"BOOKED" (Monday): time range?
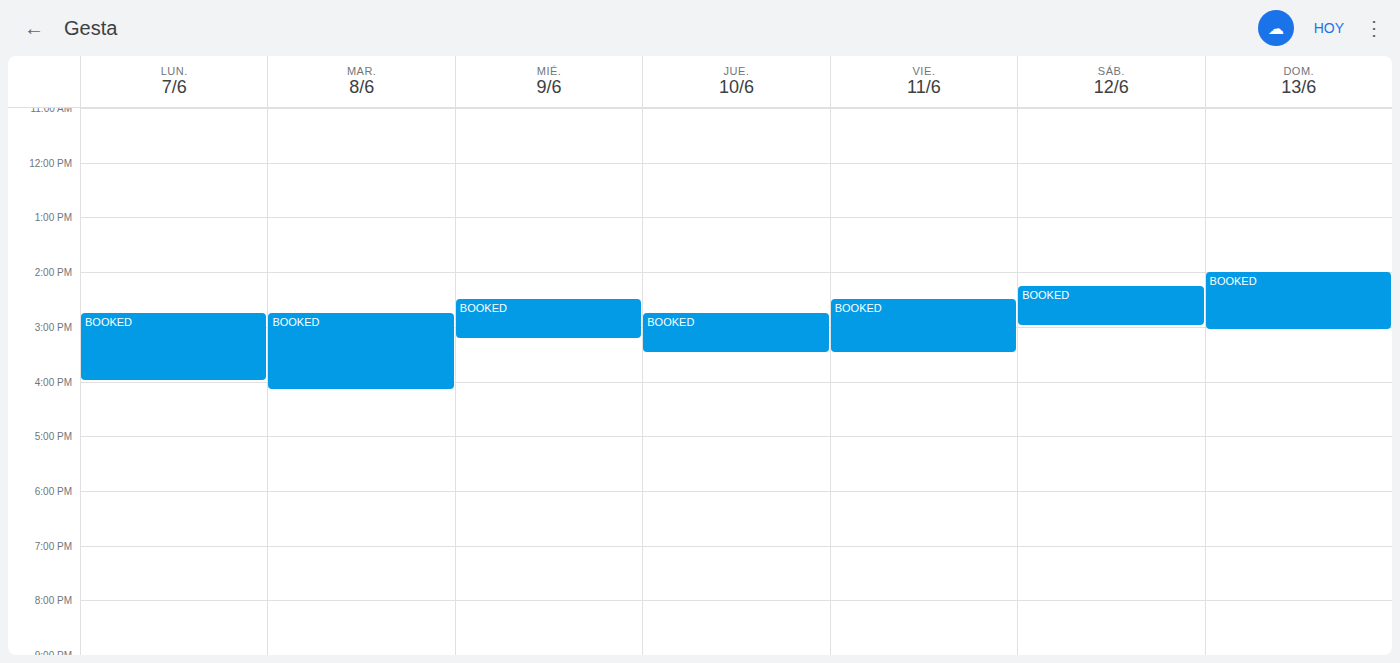
2:45 PM to 4:00 PM